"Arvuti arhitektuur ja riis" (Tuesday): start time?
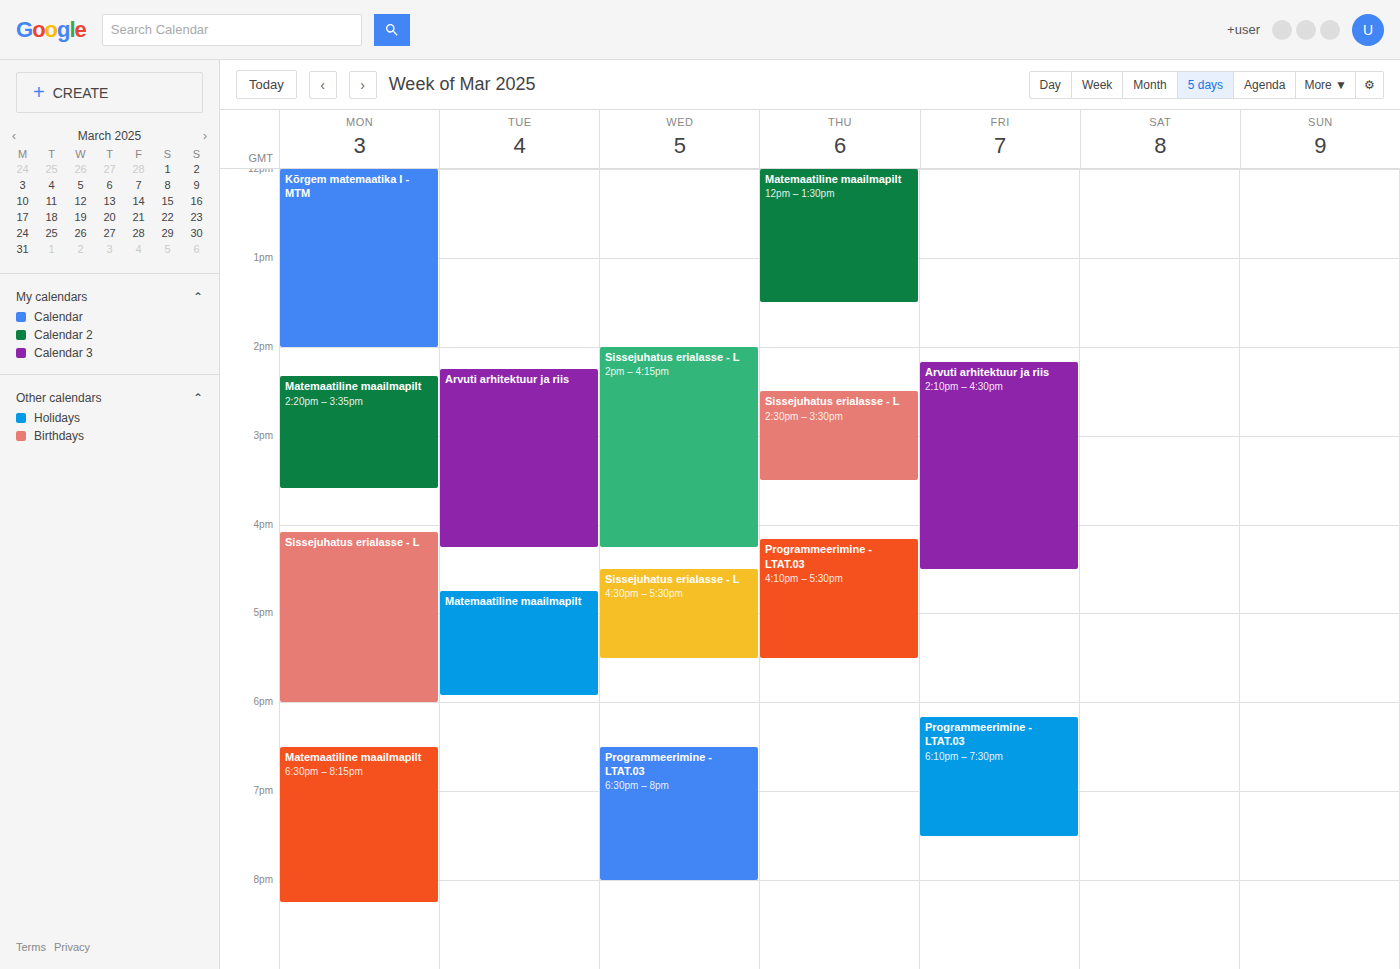
2:15 PM